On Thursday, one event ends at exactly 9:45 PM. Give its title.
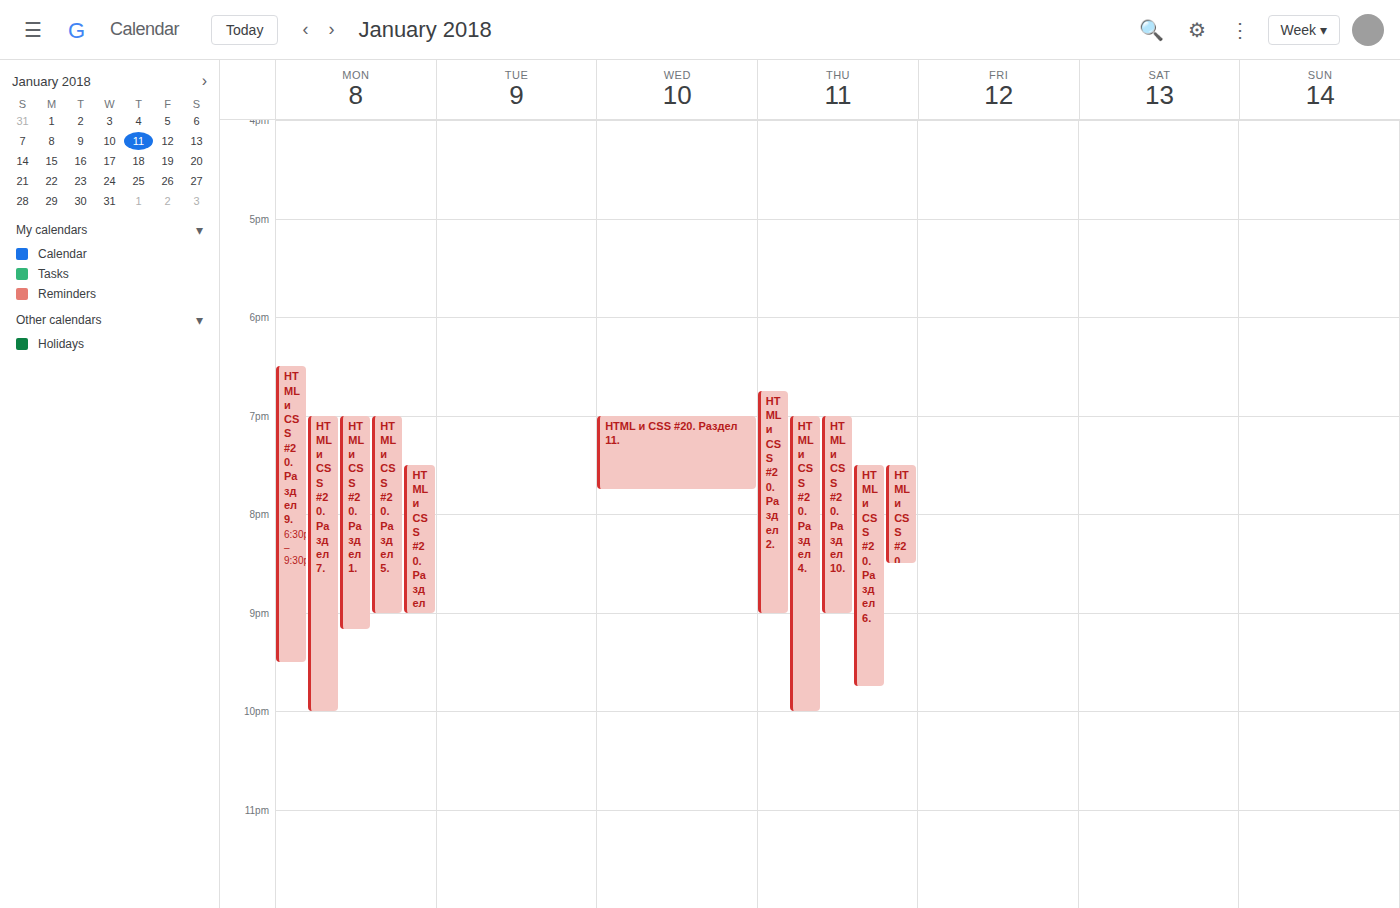
"HTML и CSS #20. Раздел 6."